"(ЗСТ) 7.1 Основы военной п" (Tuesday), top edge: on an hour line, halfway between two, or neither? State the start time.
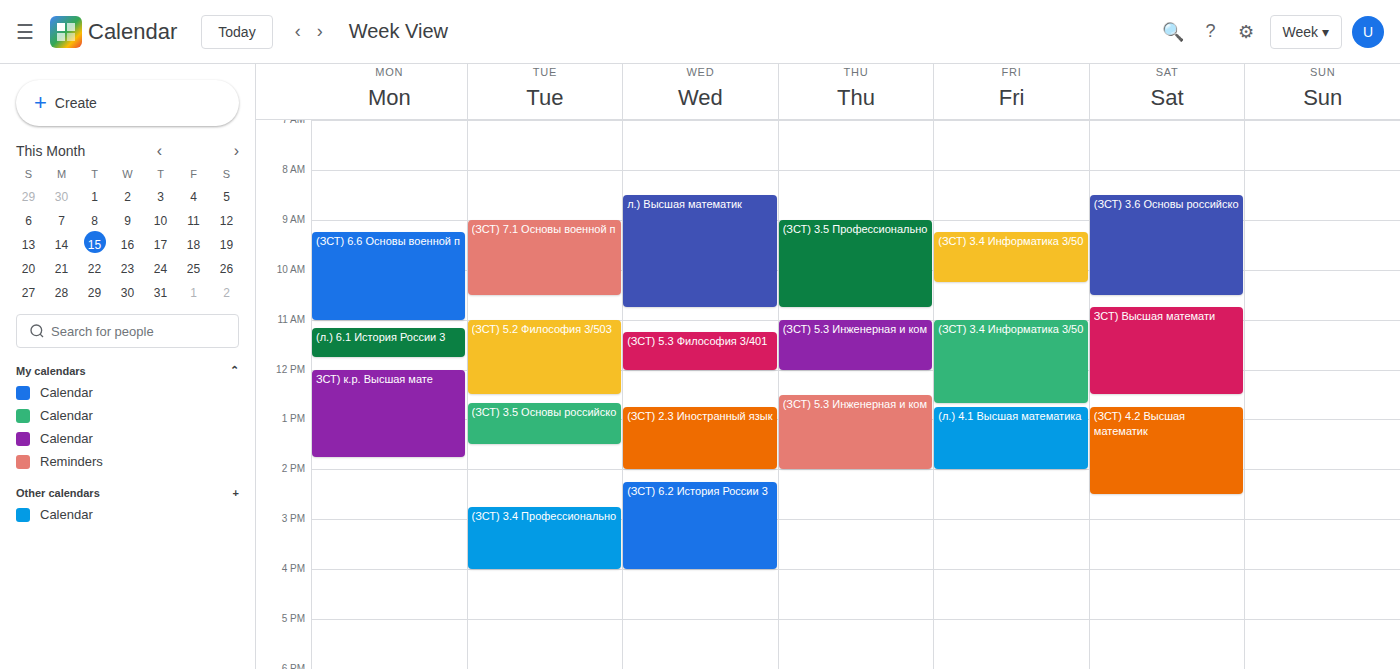
9:00 AM -- exactly on the 9 AM line.